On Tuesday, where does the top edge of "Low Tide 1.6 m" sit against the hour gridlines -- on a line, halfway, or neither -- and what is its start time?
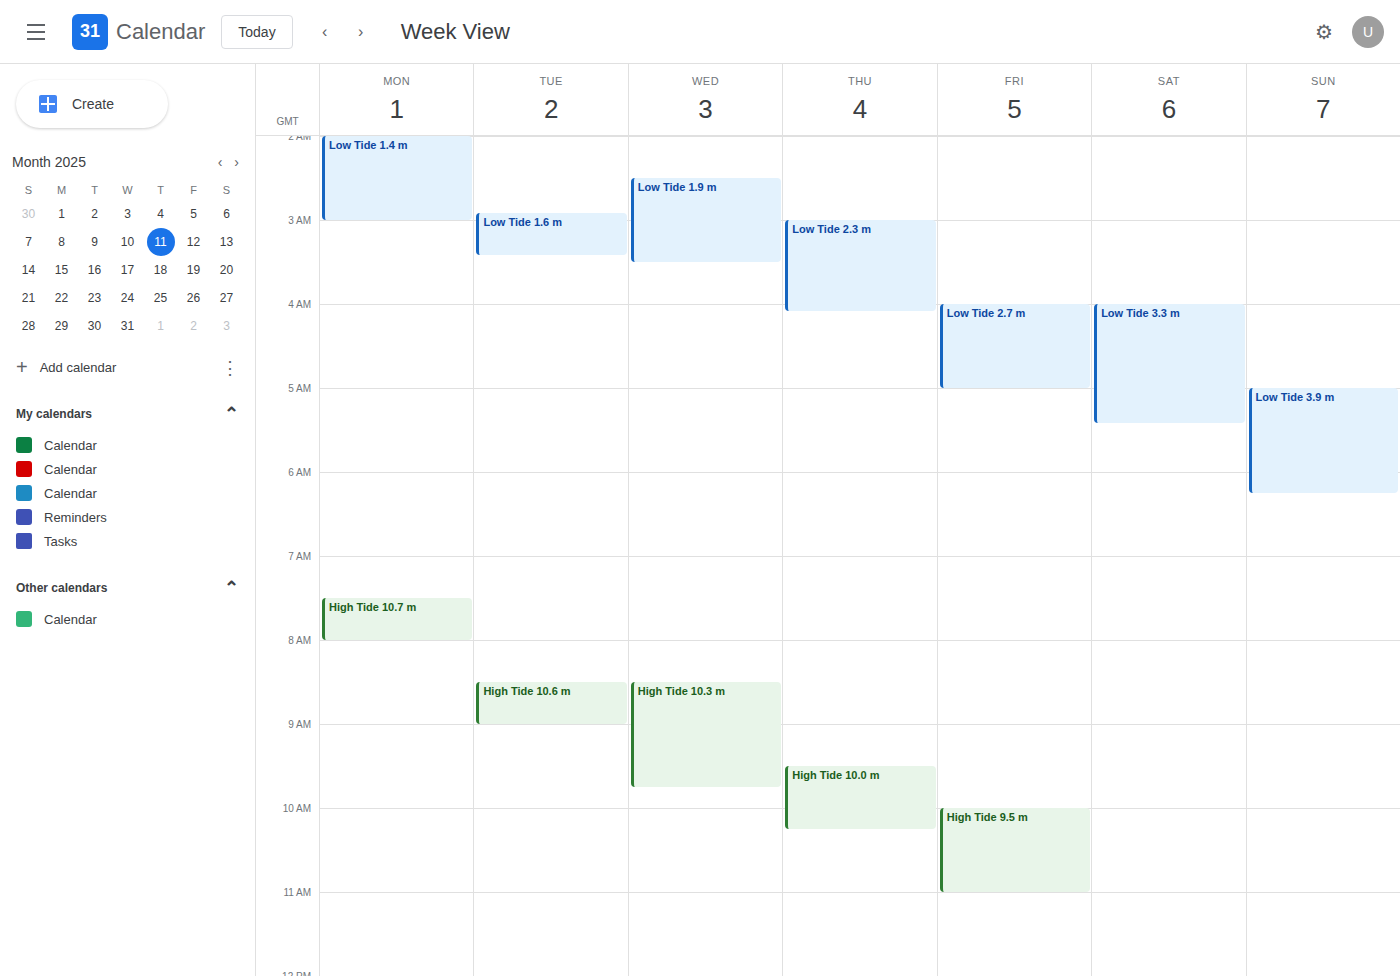
2:55 AM -- neither: 55 minutes below the 2 AM line and 5 minutes above the 3 AM line.